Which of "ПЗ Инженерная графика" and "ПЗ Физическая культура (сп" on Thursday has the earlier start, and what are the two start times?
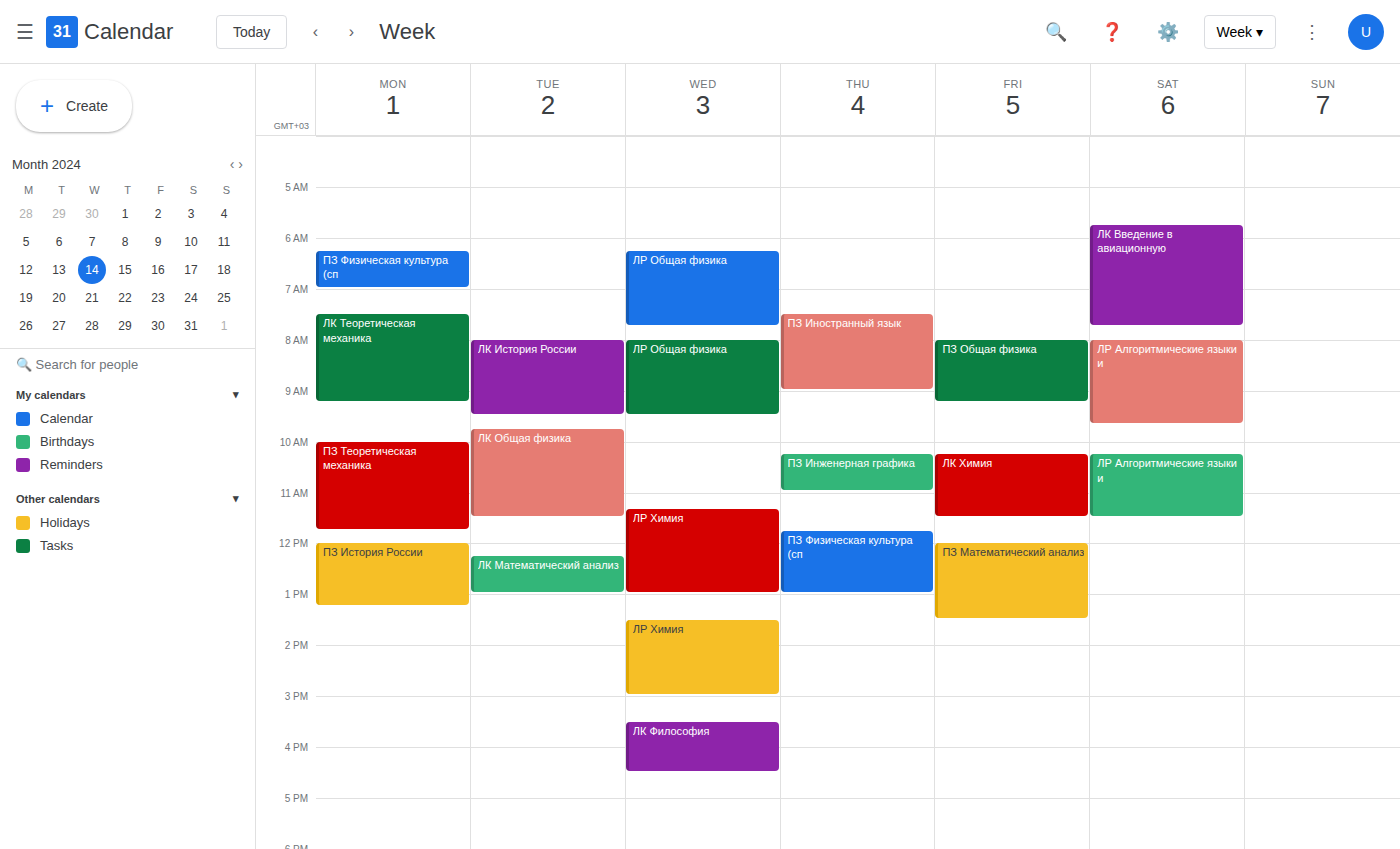
"ПЗ Инженерная графика" 10:15 AM; "ПЗ Физическая культура (сп" 11:45 AM.